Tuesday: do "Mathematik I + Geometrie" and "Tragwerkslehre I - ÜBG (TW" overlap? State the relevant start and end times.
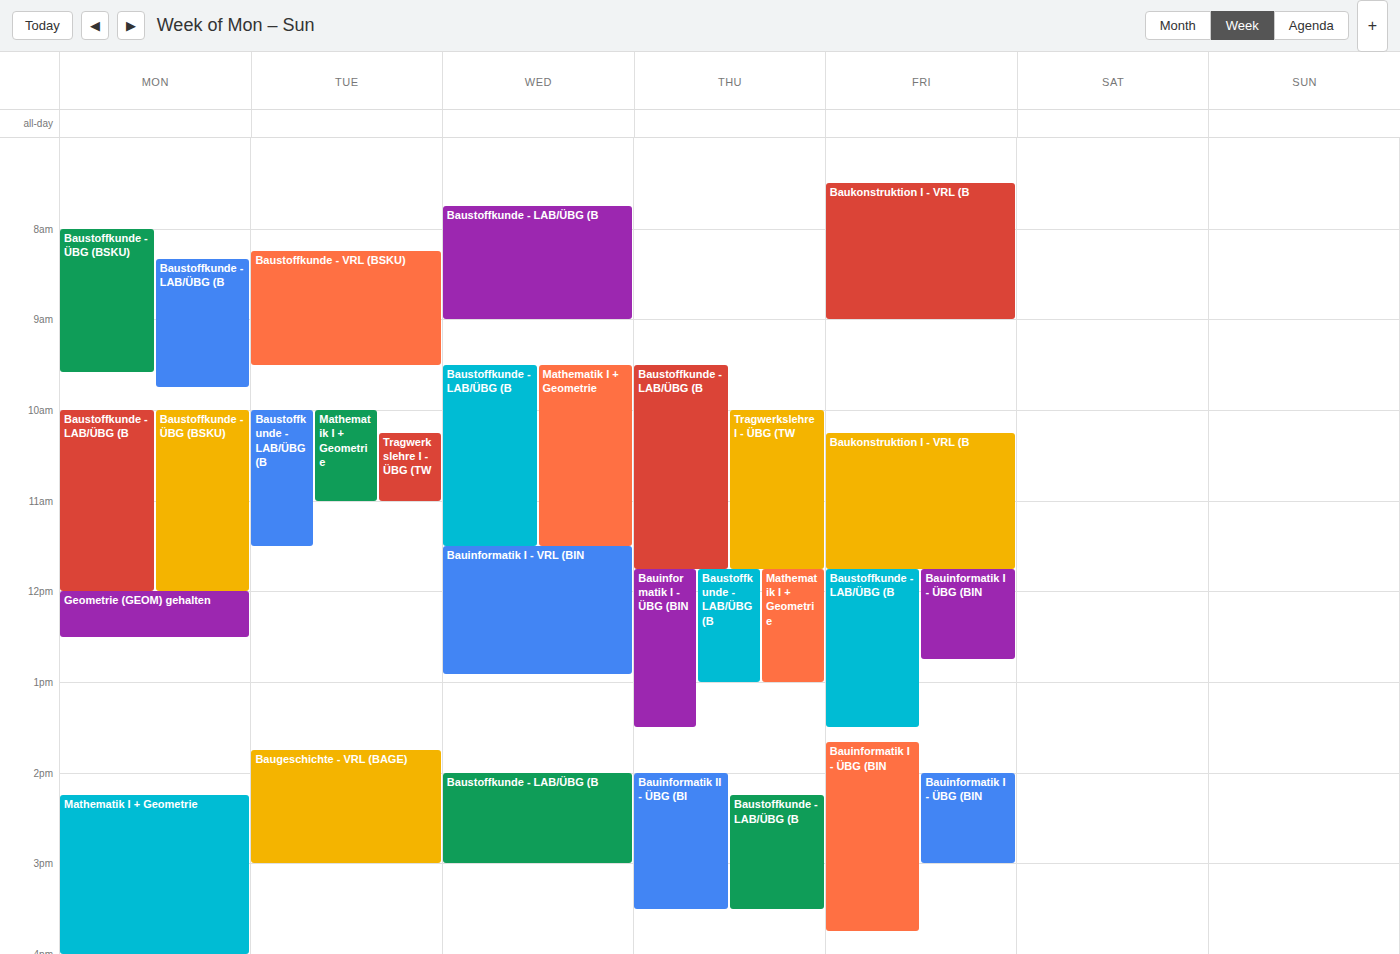
"Tragwerkslehre I - ÜBG (TW" starts at 10:15 AM, before "Mathematik I + Geometrie" ends at 11:00 AM -- they overlap.